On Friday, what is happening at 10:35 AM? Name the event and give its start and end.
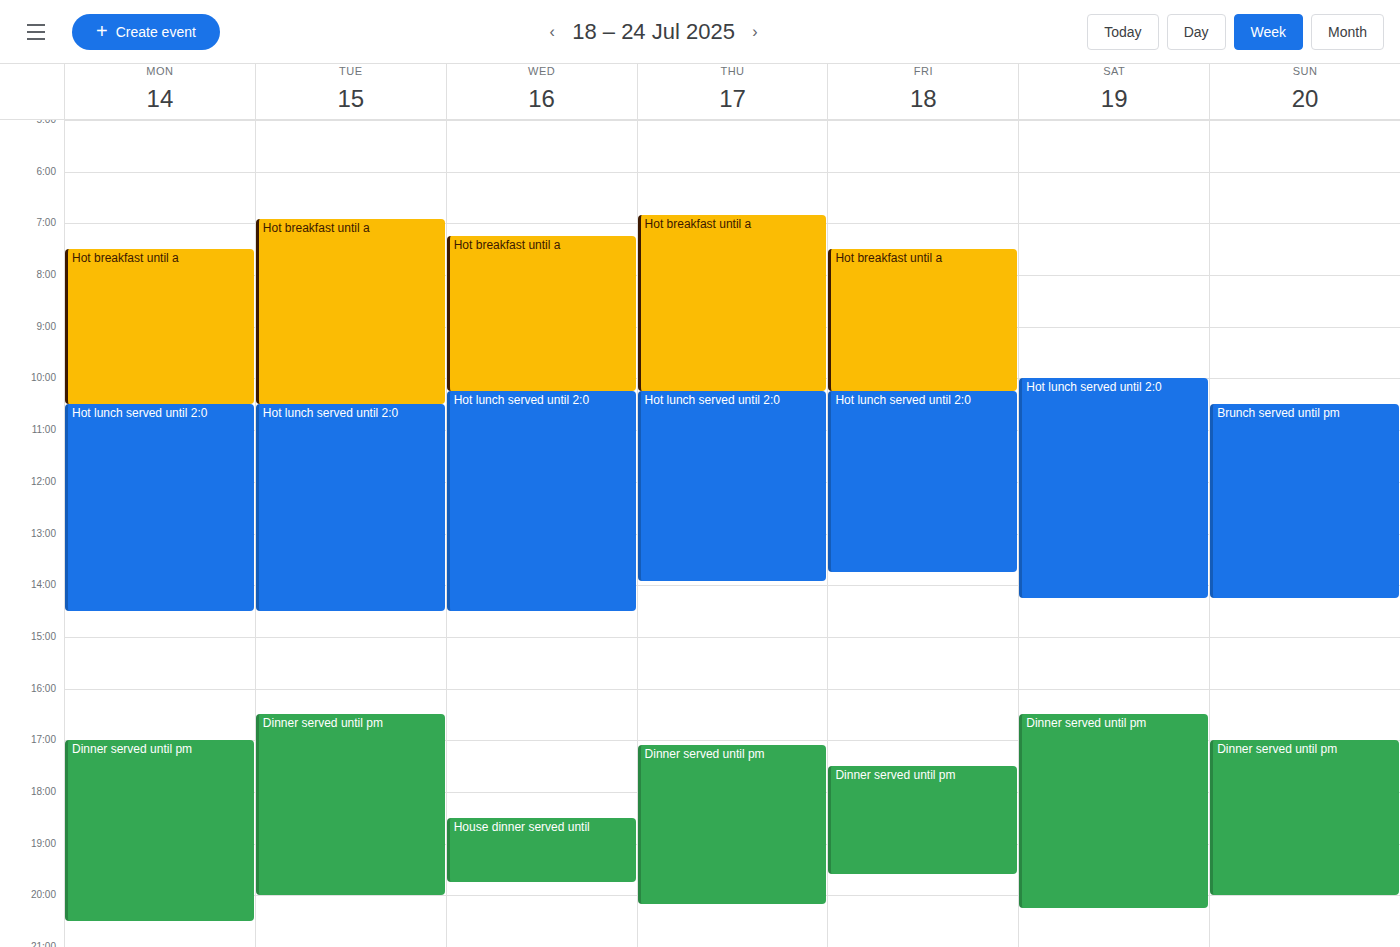
"Hot lunch served until 2:0", 10:15 AM to 1:45 PM